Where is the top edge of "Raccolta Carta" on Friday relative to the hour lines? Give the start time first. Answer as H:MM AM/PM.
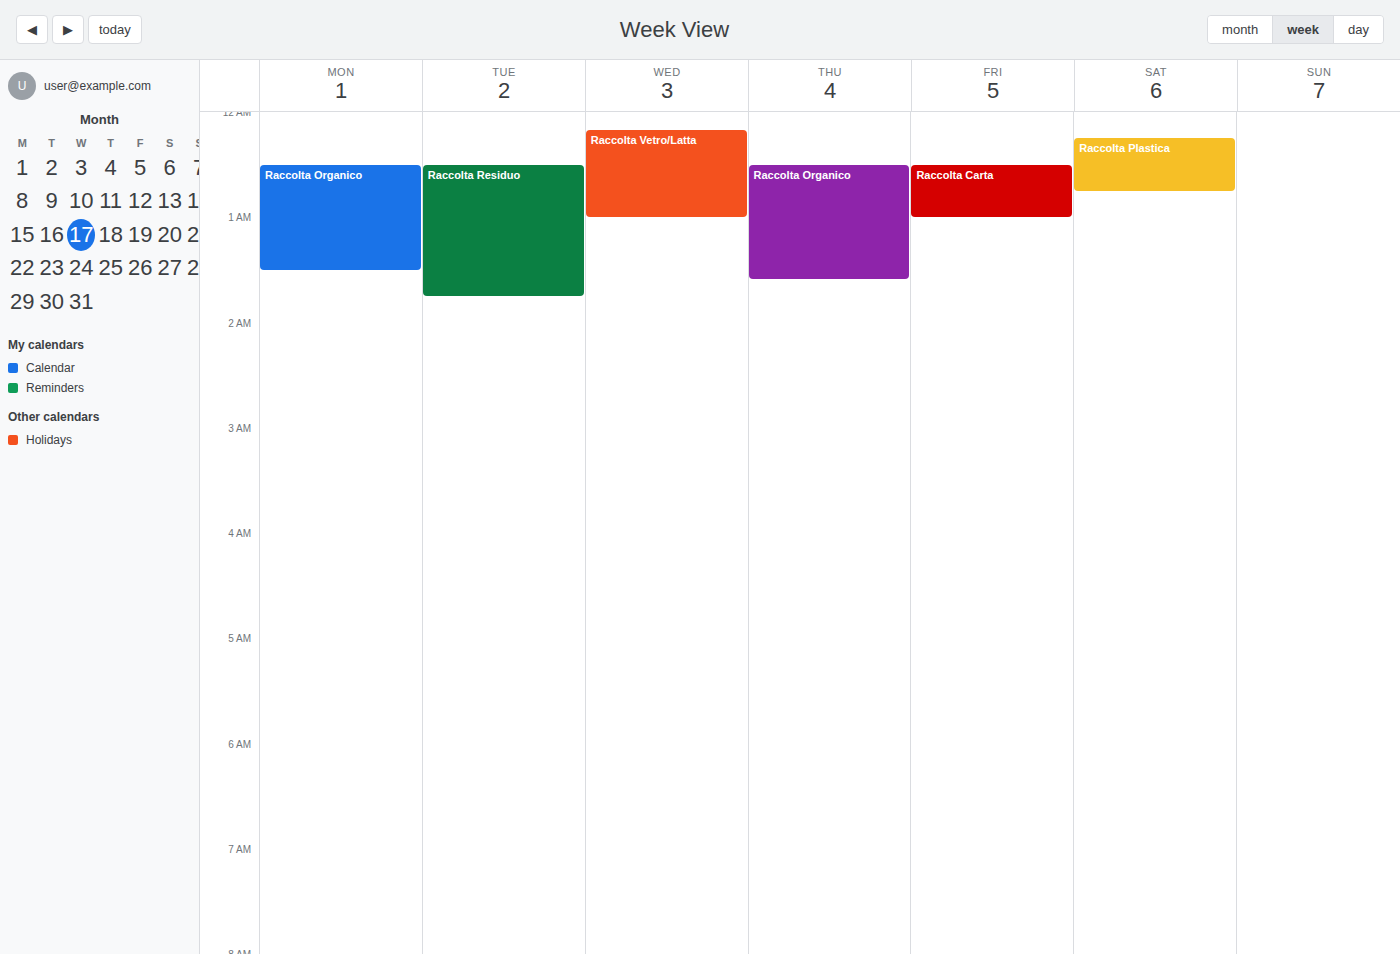
12:30 AM -- halfway between the 12 AM and 1 AM lines.